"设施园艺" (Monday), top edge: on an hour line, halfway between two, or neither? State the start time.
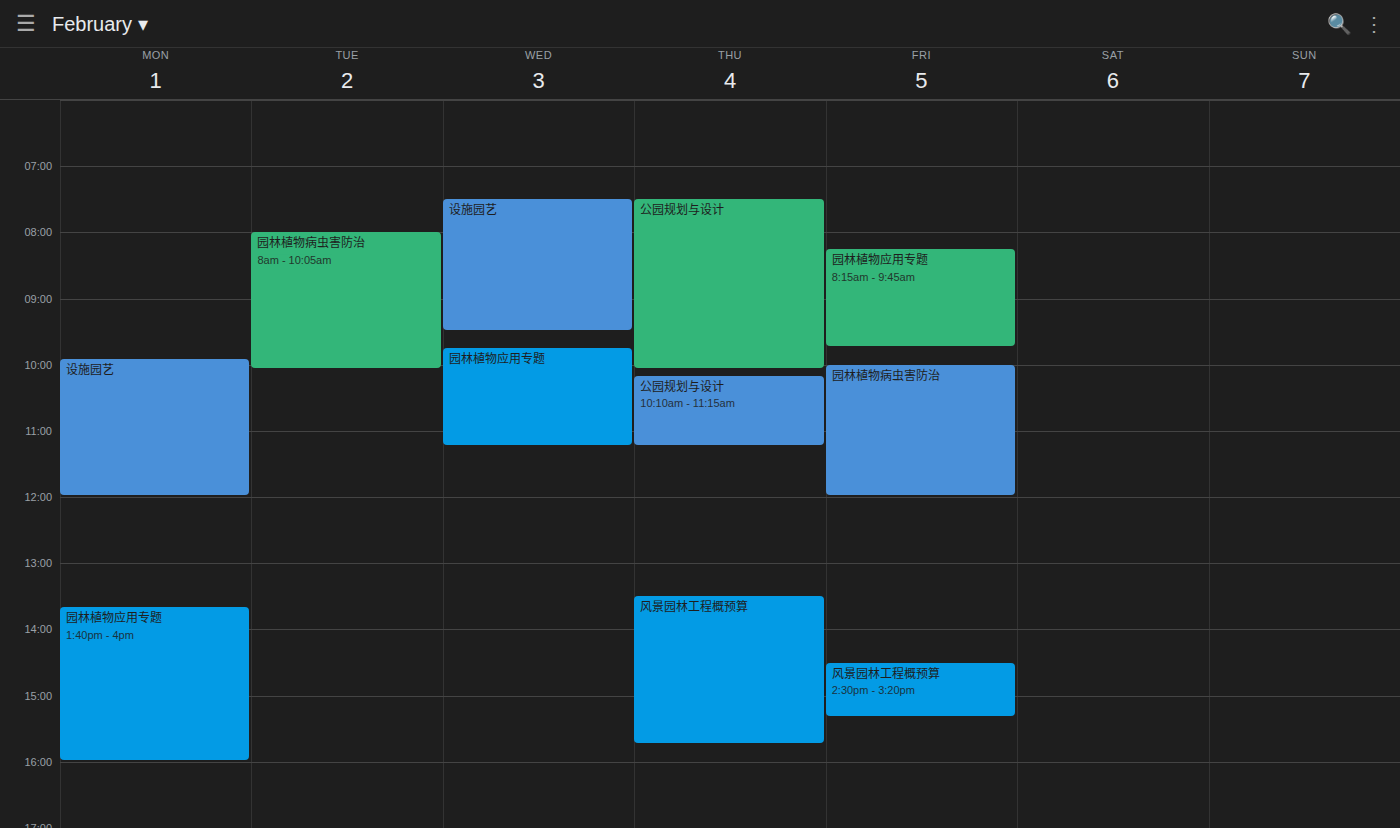
9:55 AM -- neither: 55 minutes below the 9 AM line and 5 minutes above the 10 AM line.